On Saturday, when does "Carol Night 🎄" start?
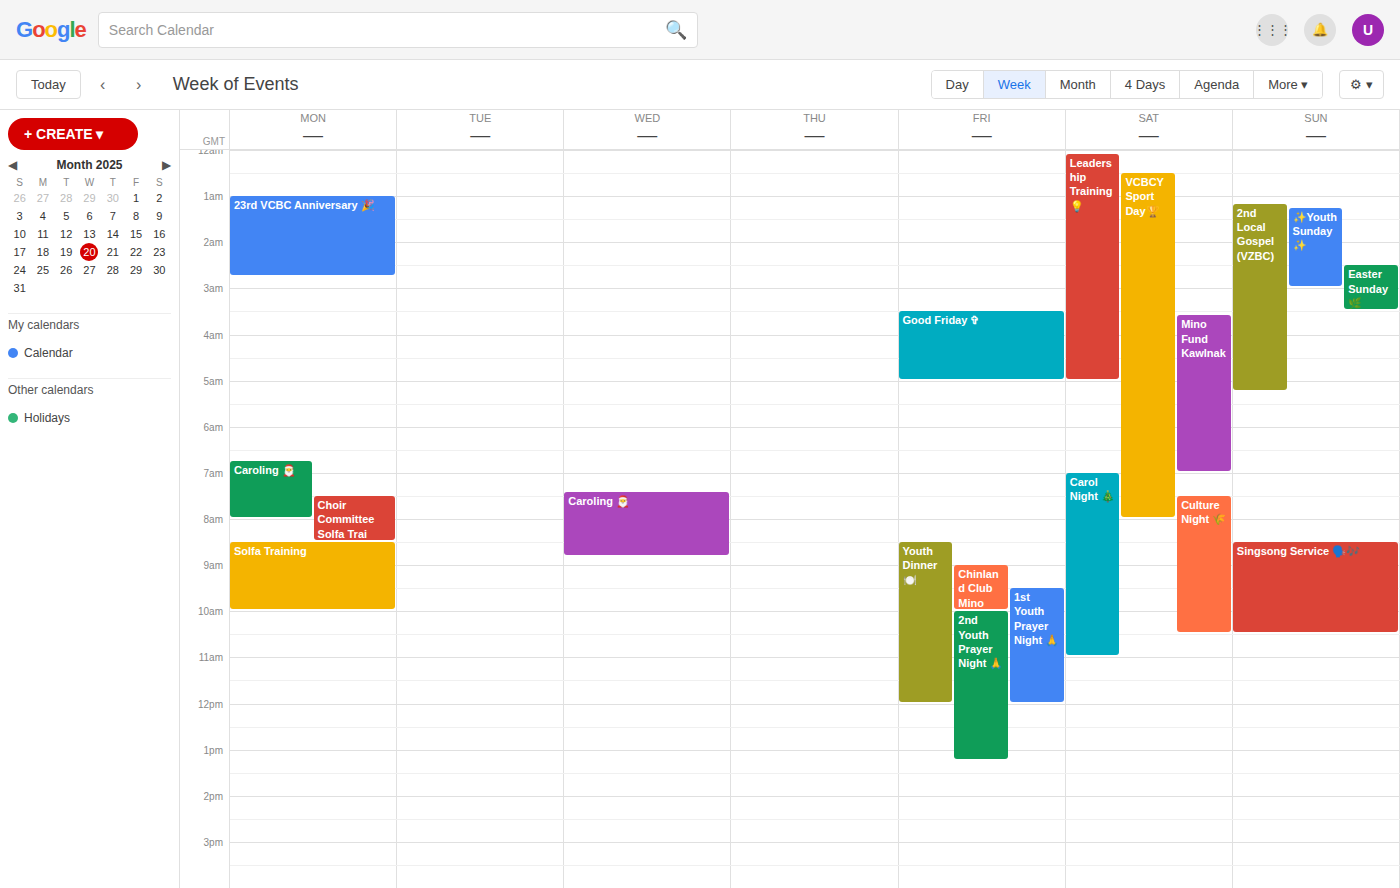
7:00 AM